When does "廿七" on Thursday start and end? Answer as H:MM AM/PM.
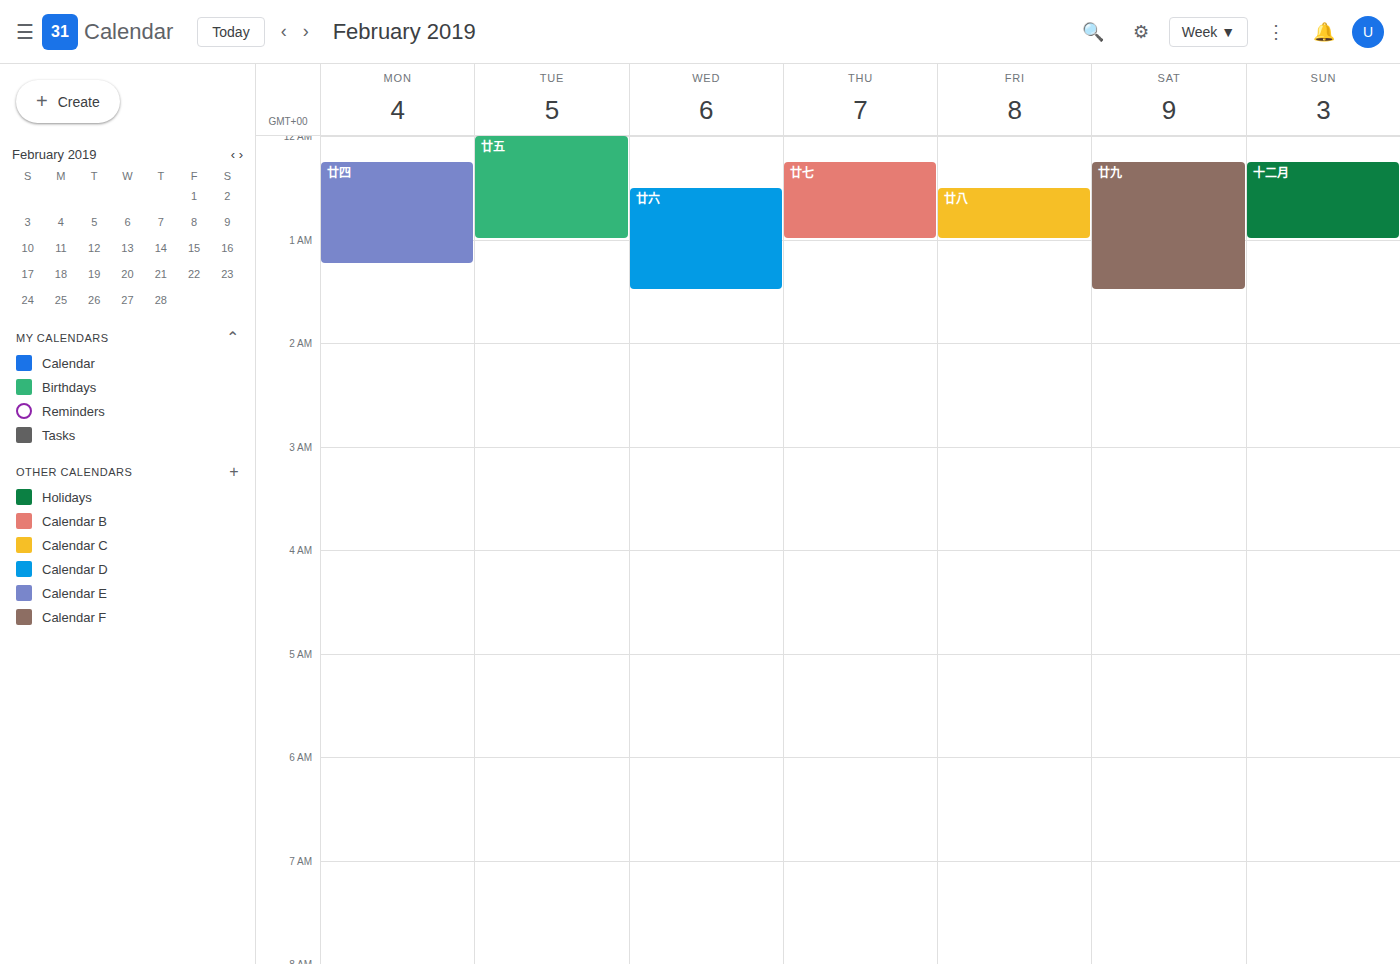
12:15 AM to 1:00 AM